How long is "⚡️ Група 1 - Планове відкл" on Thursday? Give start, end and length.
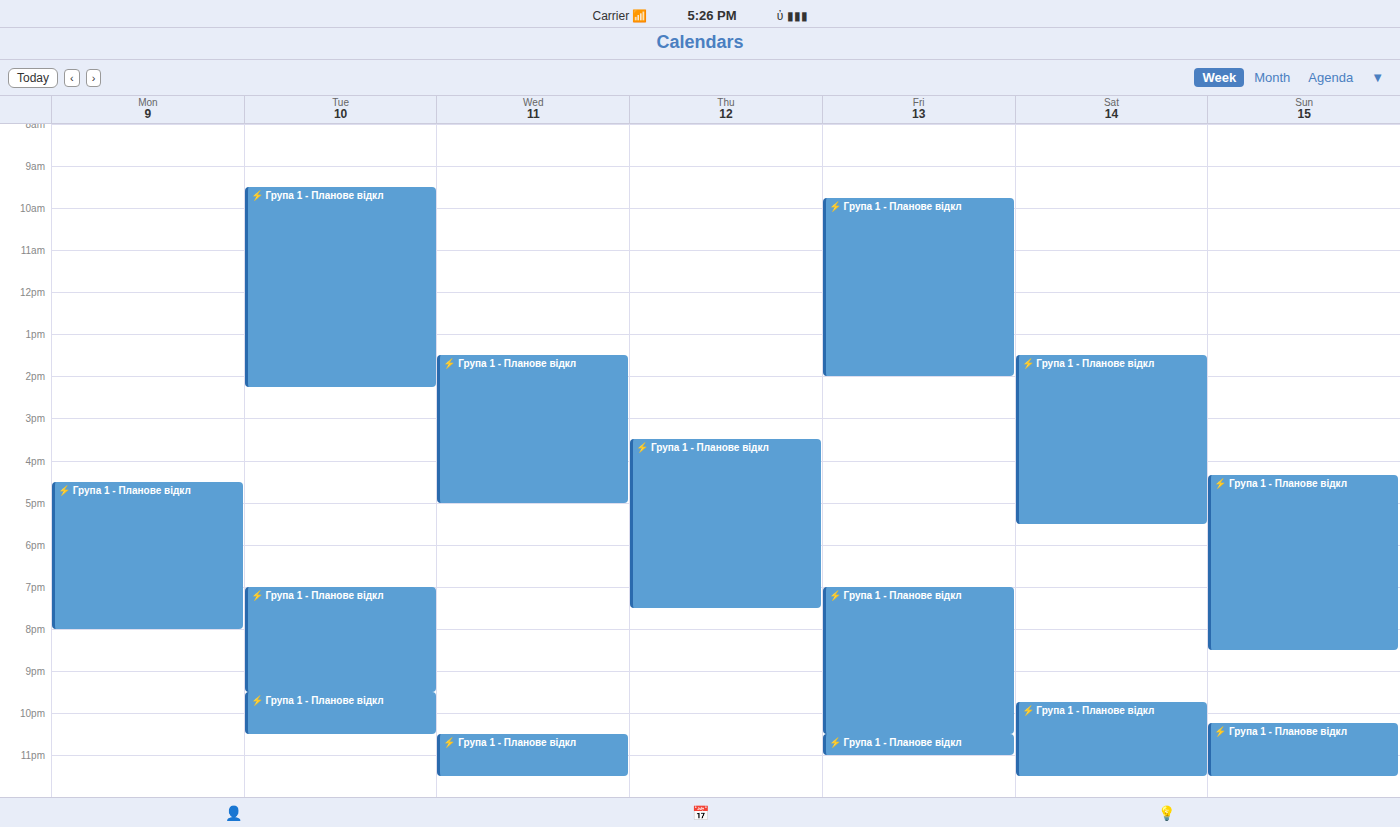
3:30 PM to 7:30 PM, 4 hours